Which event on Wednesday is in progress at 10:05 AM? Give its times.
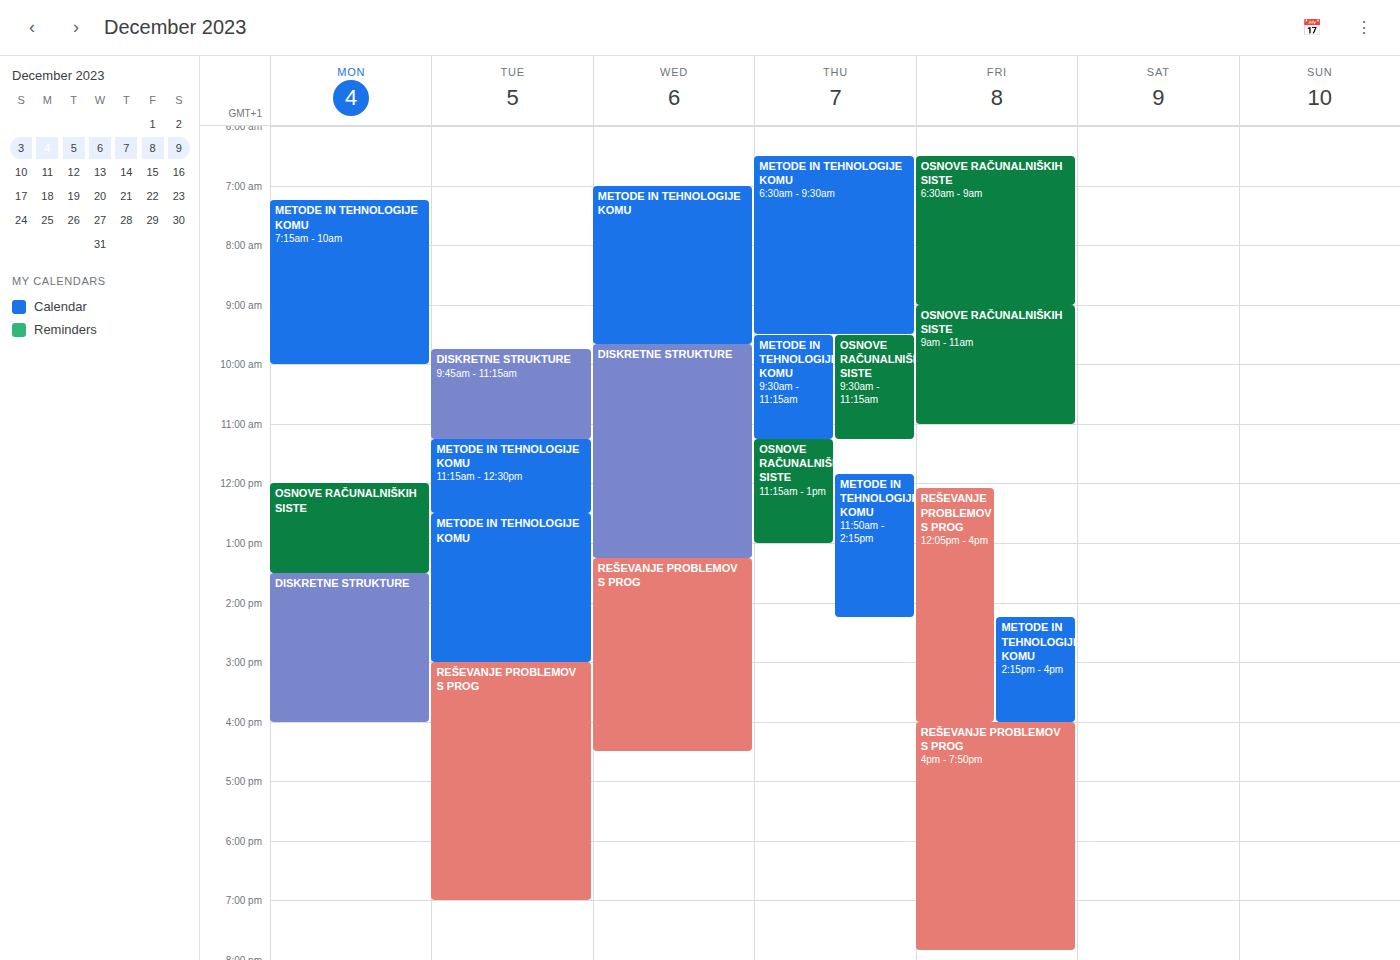
"DISKRETNE STRUKTURE", 9:40 AM to 1:15 PM